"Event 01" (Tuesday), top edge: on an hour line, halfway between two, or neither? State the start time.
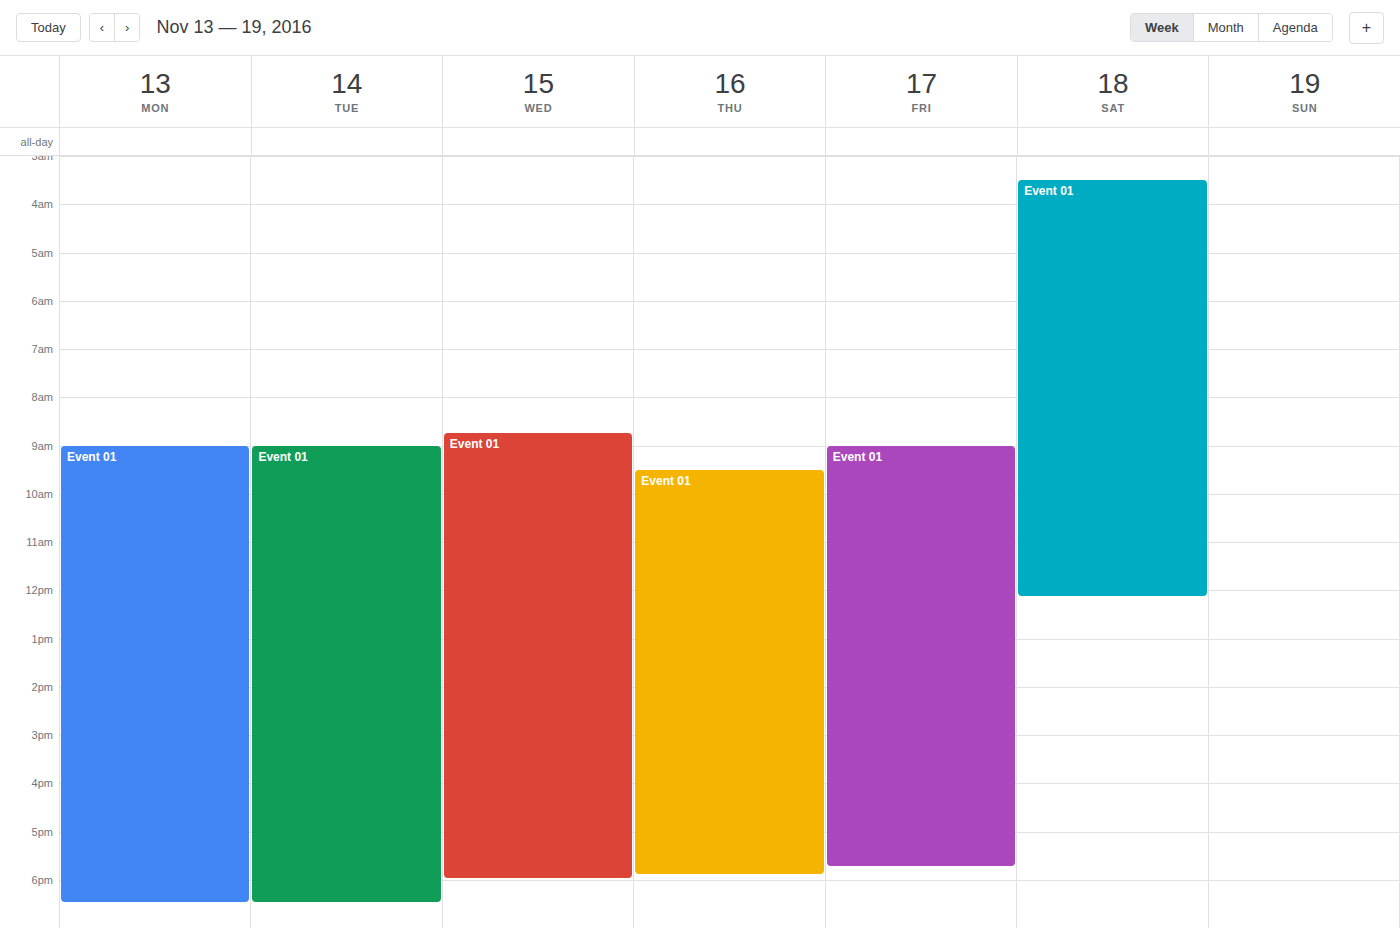
9:00 AM -- exactly on the 9 AM line.